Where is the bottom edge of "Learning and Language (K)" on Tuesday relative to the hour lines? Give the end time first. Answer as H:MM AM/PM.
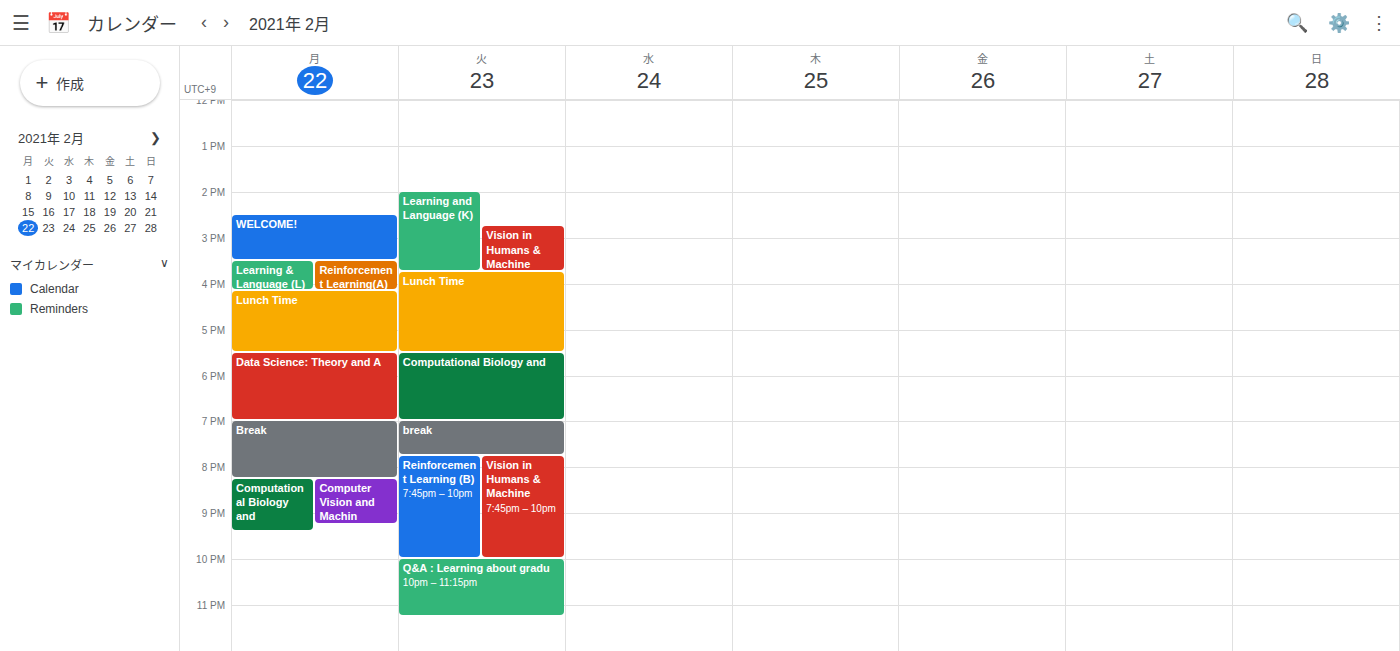
3:45 PM -- neither: three quarters of the way from the 3 PM line to the 4 PM line.